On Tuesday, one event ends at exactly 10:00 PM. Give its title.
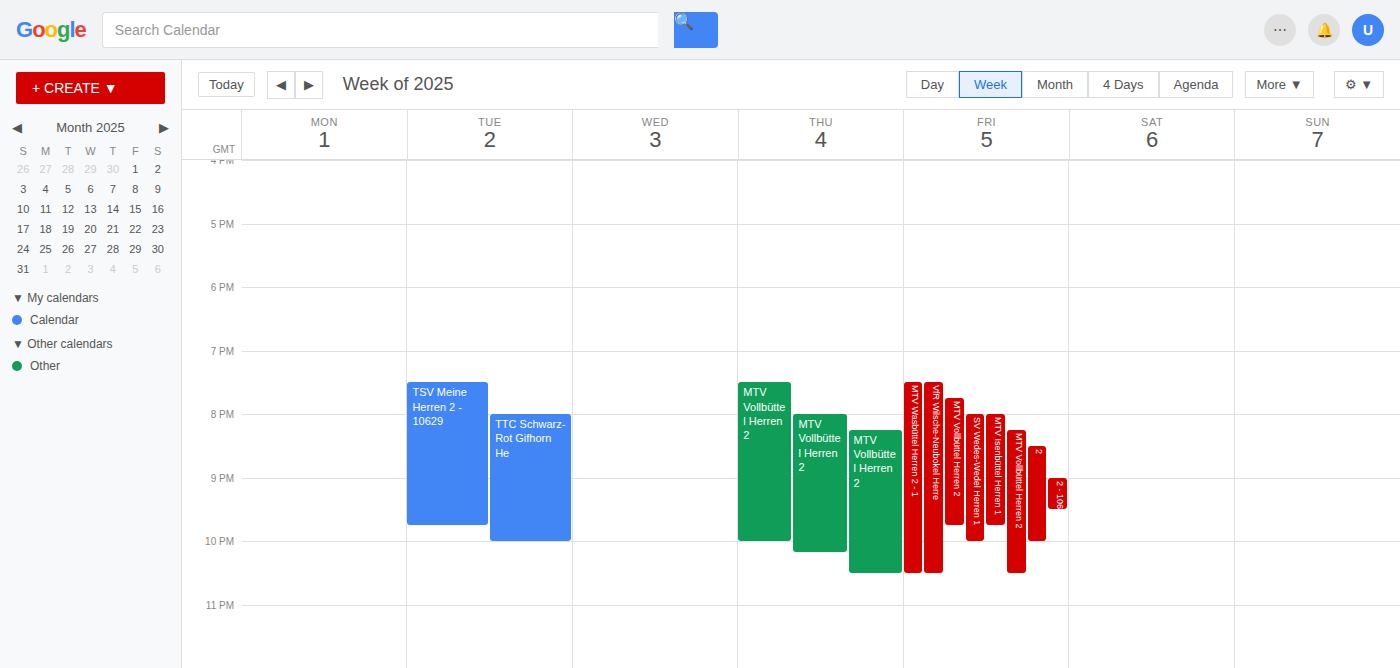
"TTC Schwarz-Rot Gifhorn He"